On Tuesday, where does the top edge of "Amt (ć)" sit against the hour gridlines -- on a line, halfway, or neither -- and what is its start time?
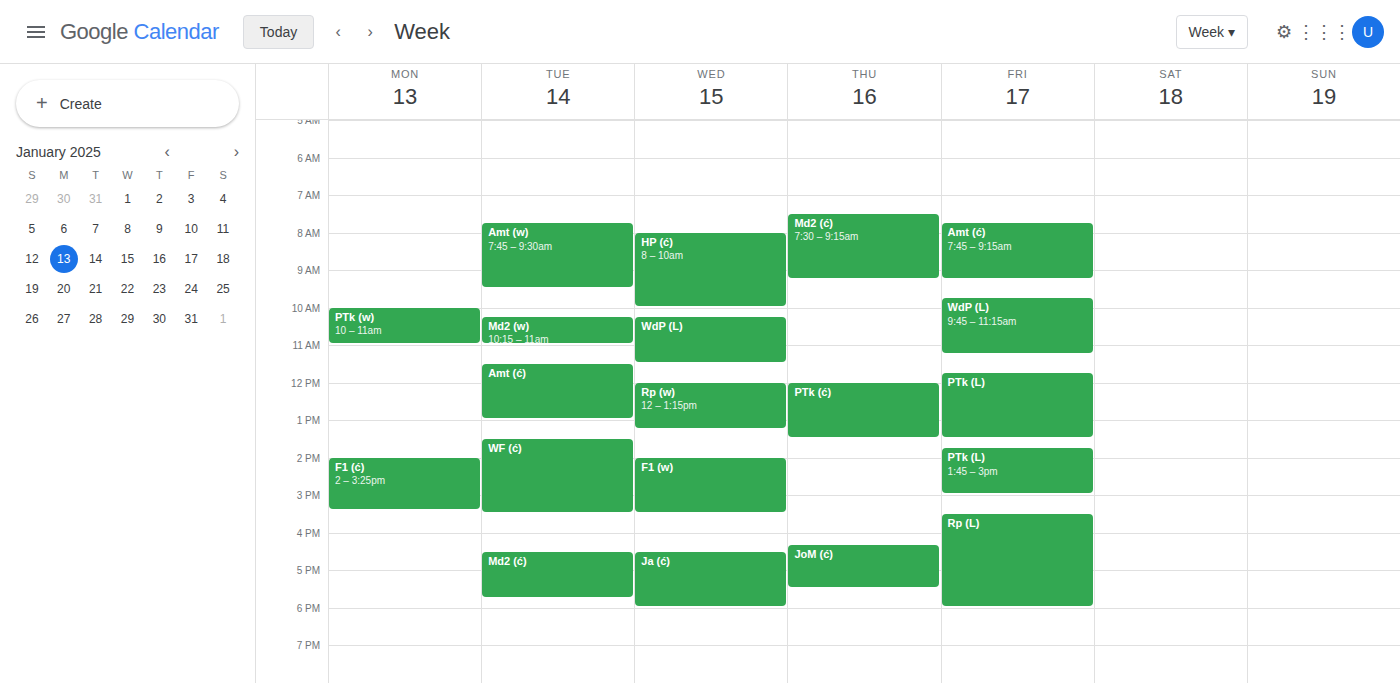
11:30 AM -- halfway between the 11 AM and 12 PM lines.